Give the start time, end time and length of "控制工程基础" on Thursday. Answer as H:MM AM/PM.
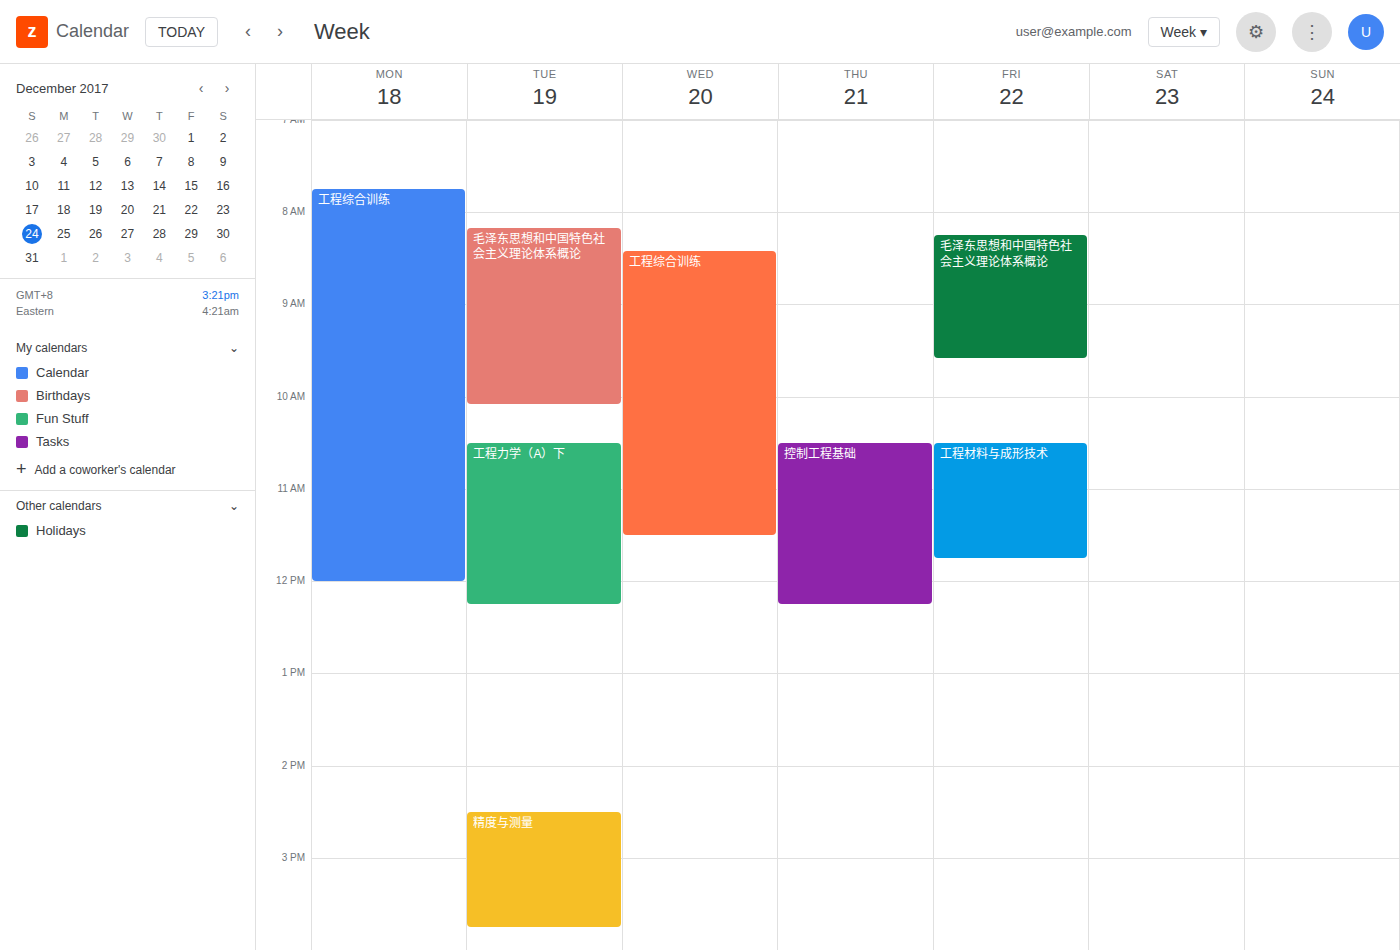
10:30 AM to 12:15 PM, 1 hour 45 minutes